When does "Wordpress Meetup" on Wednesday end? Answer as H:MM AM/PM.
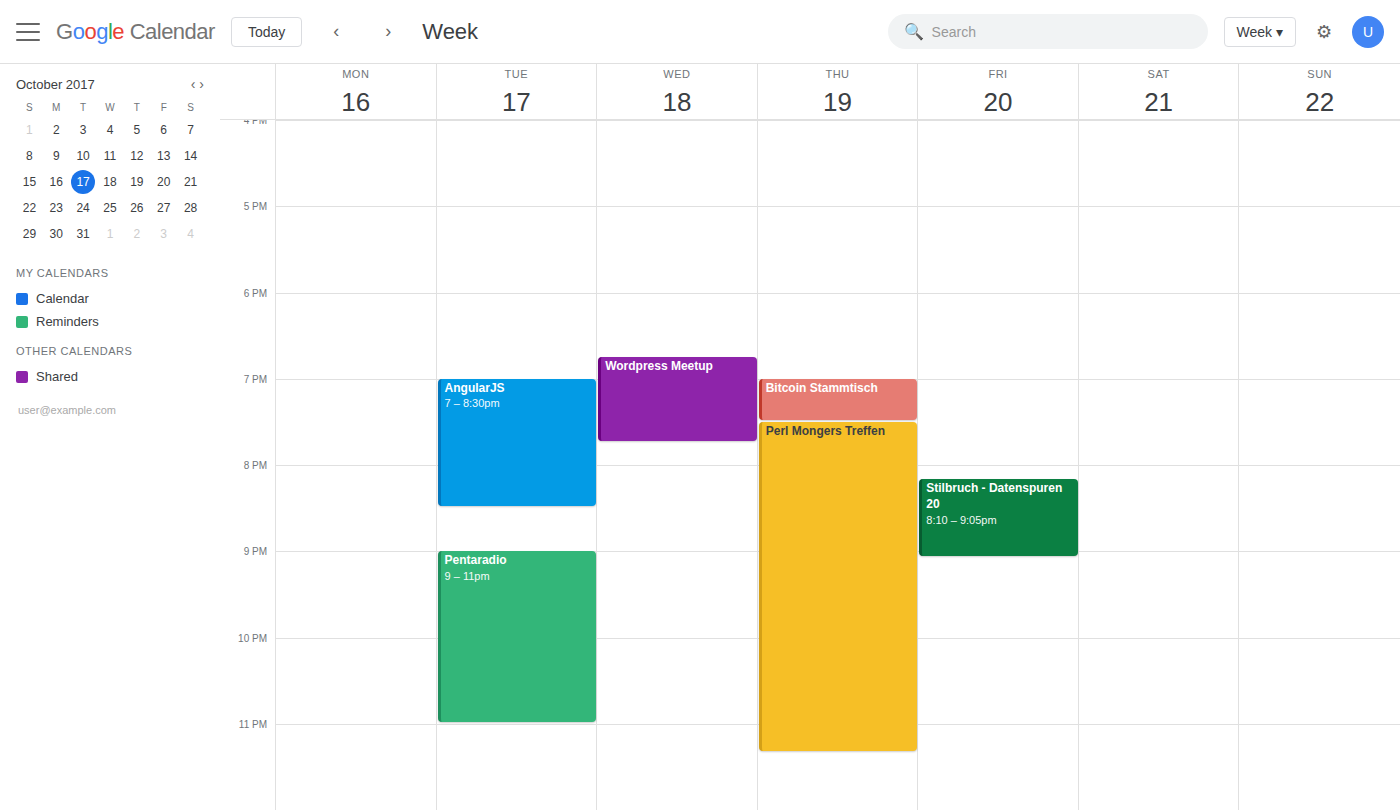
7:45 PM